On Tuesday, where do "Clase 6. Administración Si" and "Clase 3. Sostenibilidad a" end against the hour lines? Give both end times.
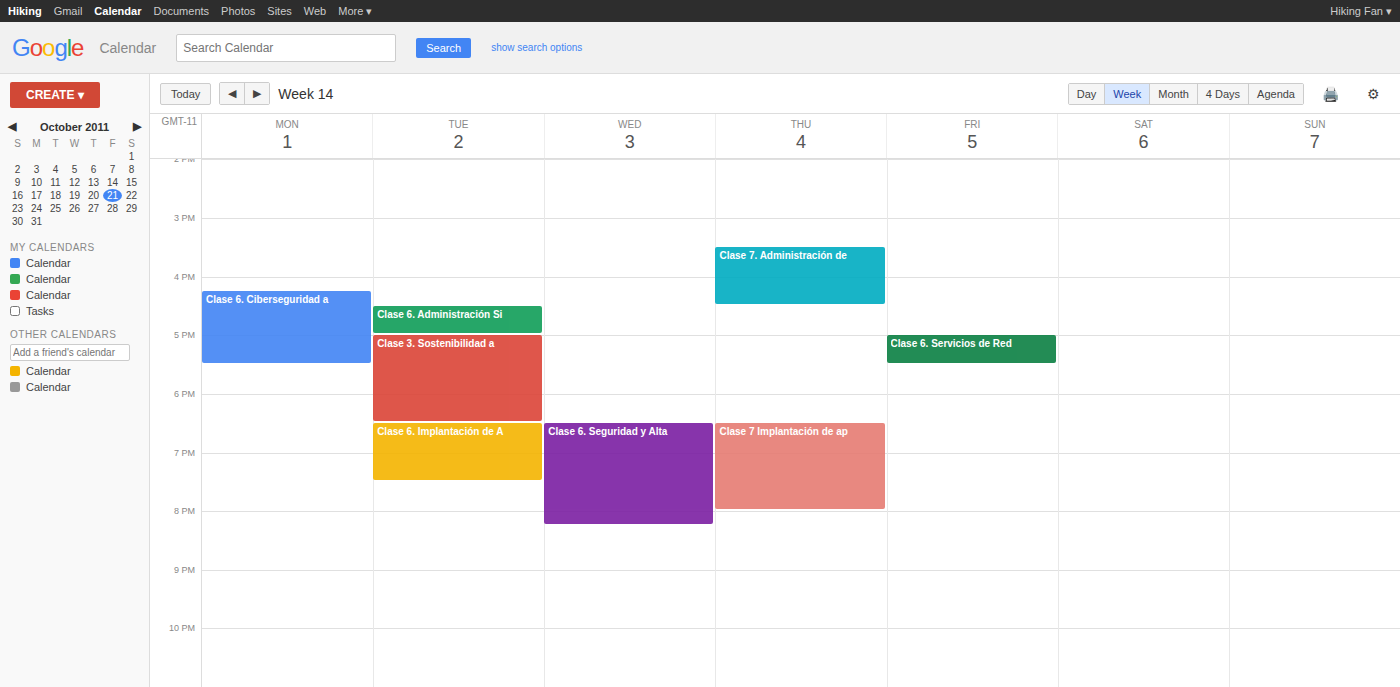
"Clase 6. Administración Si": 5:00 PM, exactly on the 5 PM line. "Clase 3. Sostenibilidad a": 6:30 PM, halfway between the 6 PM and 7 PM lines.